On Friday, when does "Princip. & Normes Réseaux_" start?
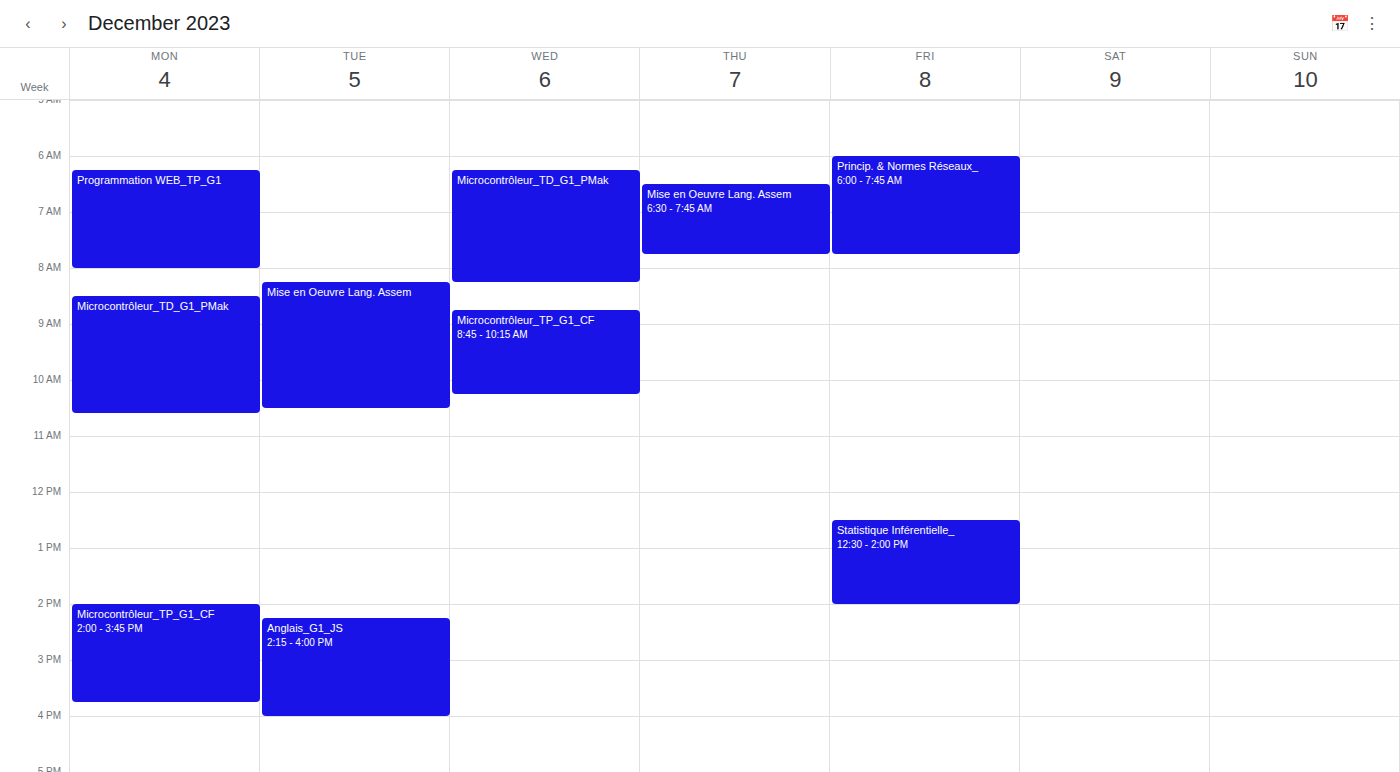
6:00 AM